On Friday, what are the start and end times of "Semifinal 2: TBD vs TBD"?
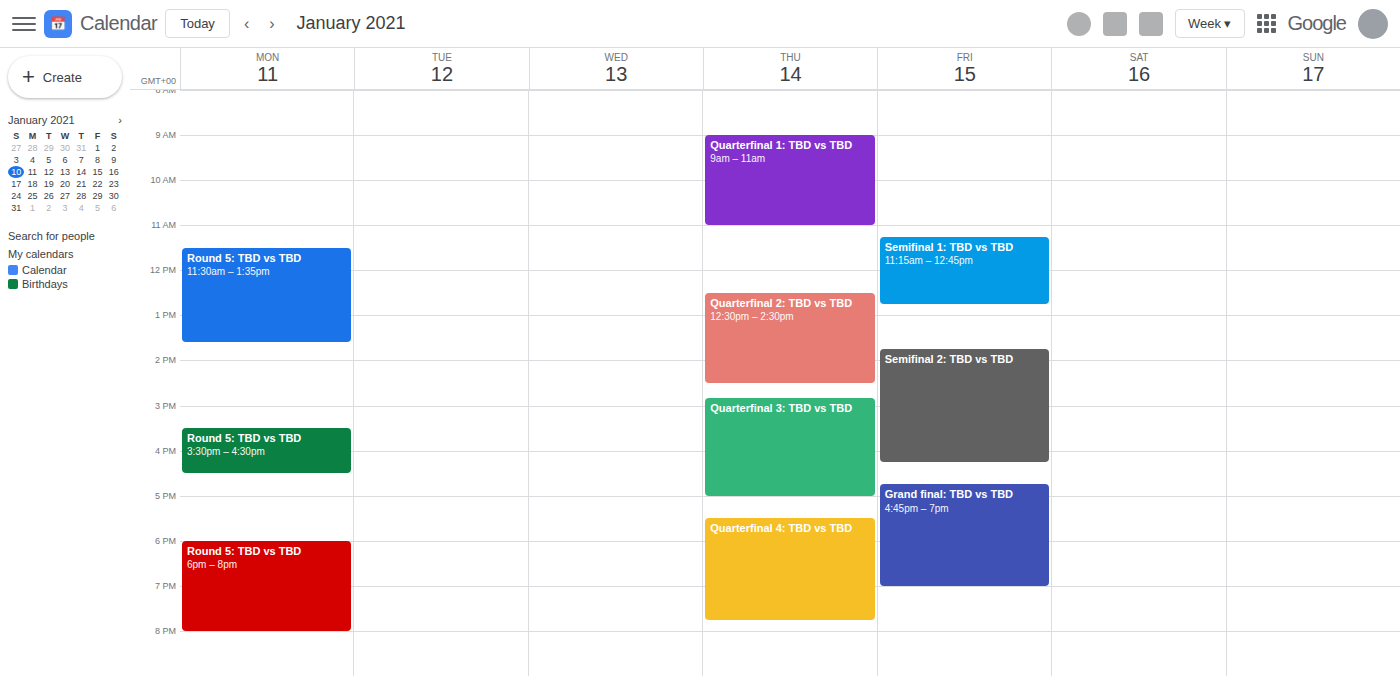
1:45 PM to 4:15 PM